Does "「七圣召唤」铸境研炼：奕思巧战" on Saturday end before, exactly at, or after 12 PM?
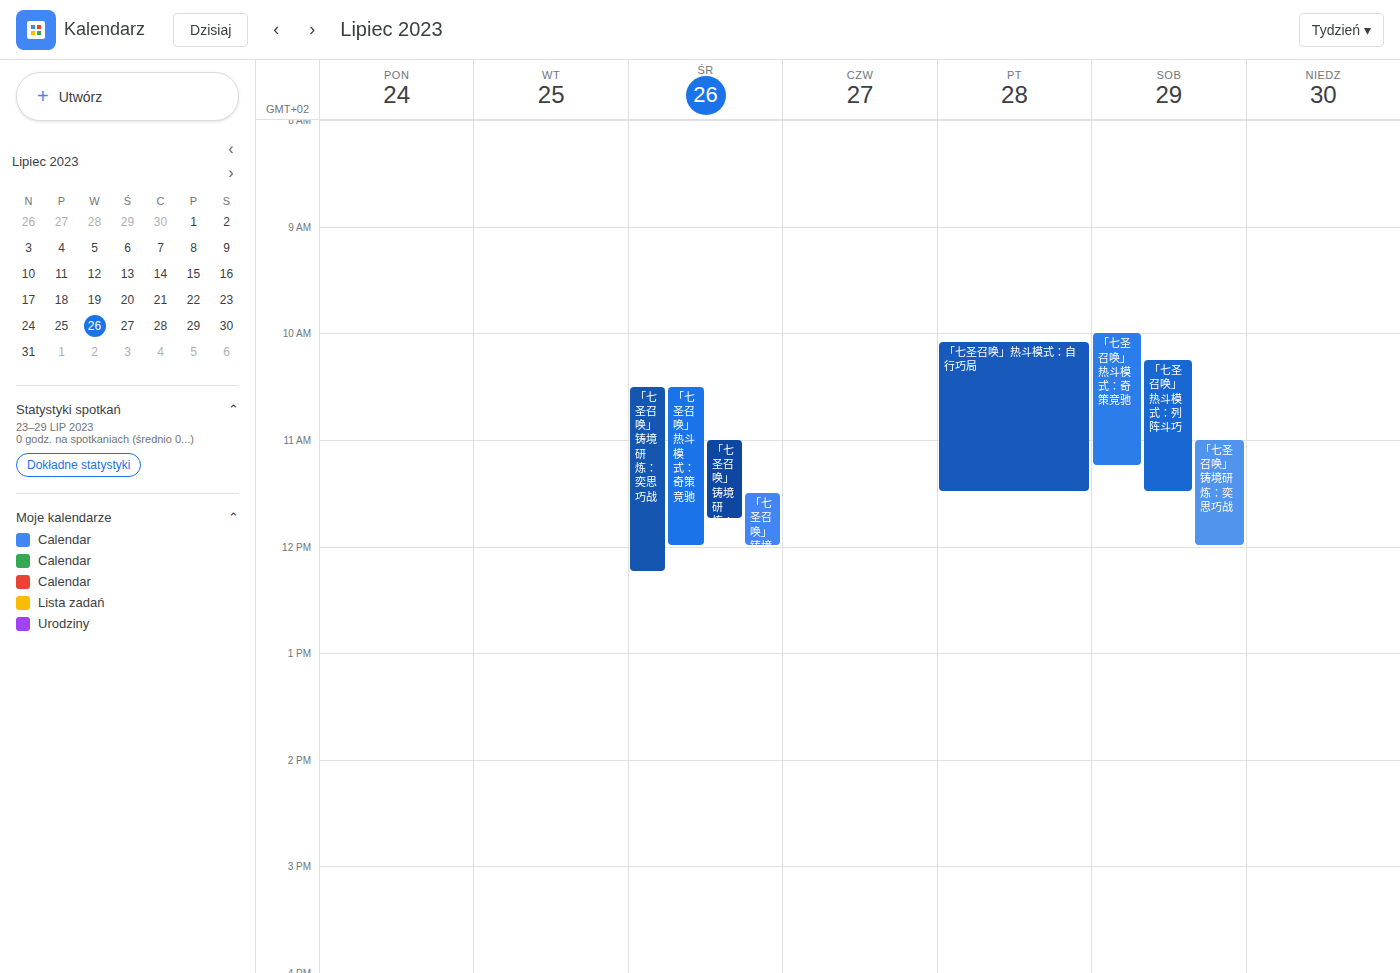
12:00 PM -- exactly at 12 PM, on the 12 PM line.